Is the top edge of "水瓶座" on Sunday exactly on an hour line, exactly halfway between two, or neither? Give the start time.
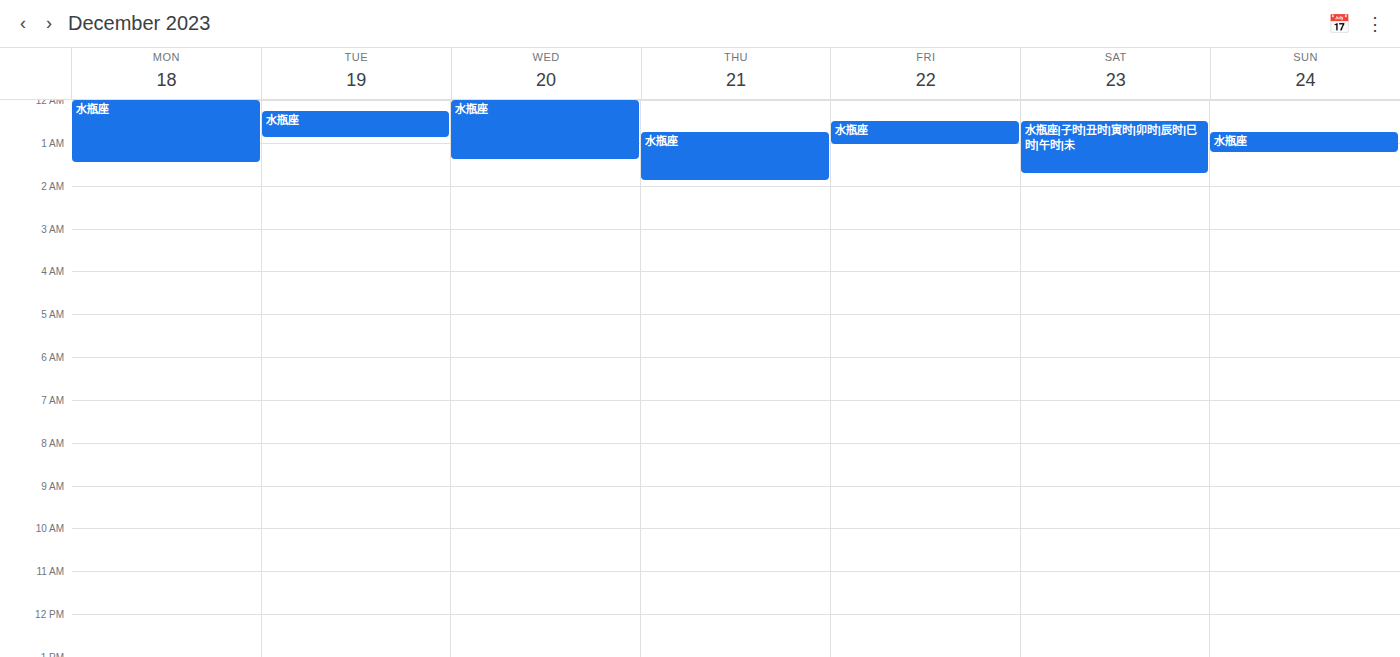
12:45 AM -- neither: three quarters of the way from the 12 AM line to the 1 AM line.